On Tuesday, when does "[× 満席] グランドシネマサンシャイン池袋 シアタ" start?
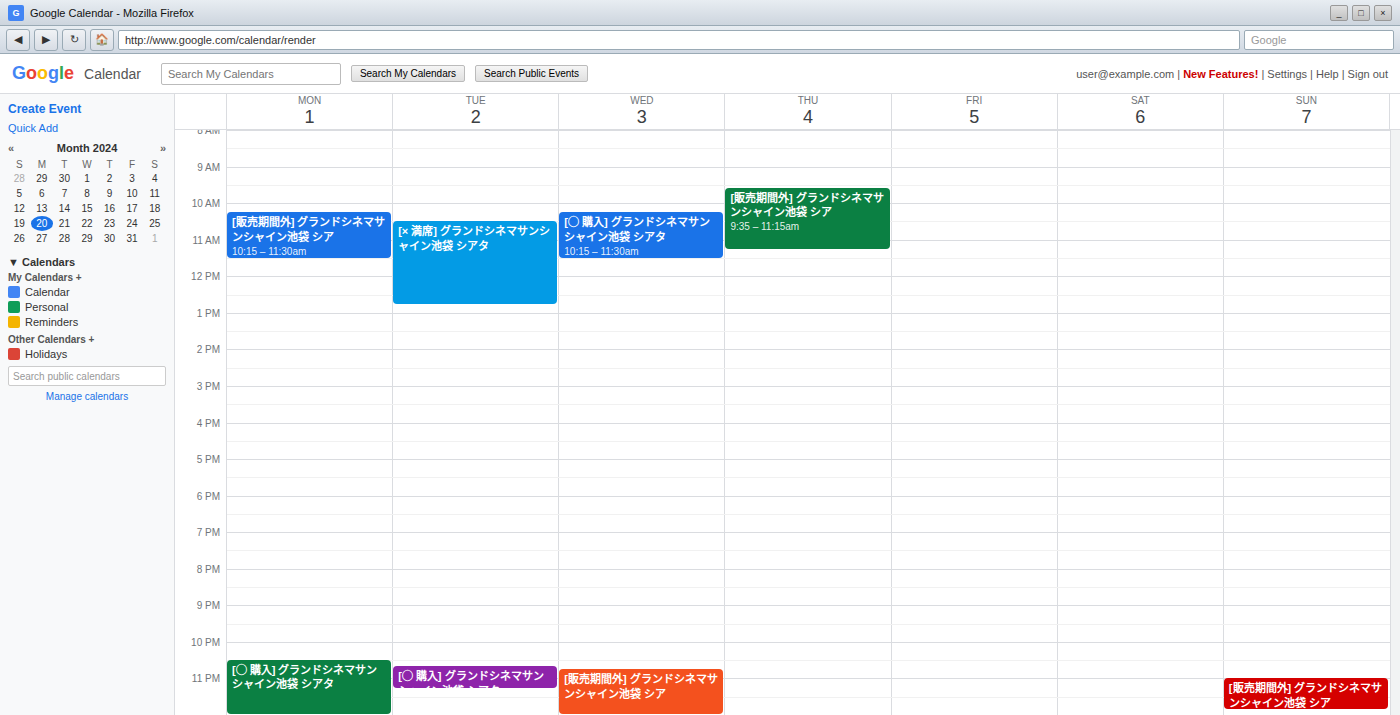
10:30 AM